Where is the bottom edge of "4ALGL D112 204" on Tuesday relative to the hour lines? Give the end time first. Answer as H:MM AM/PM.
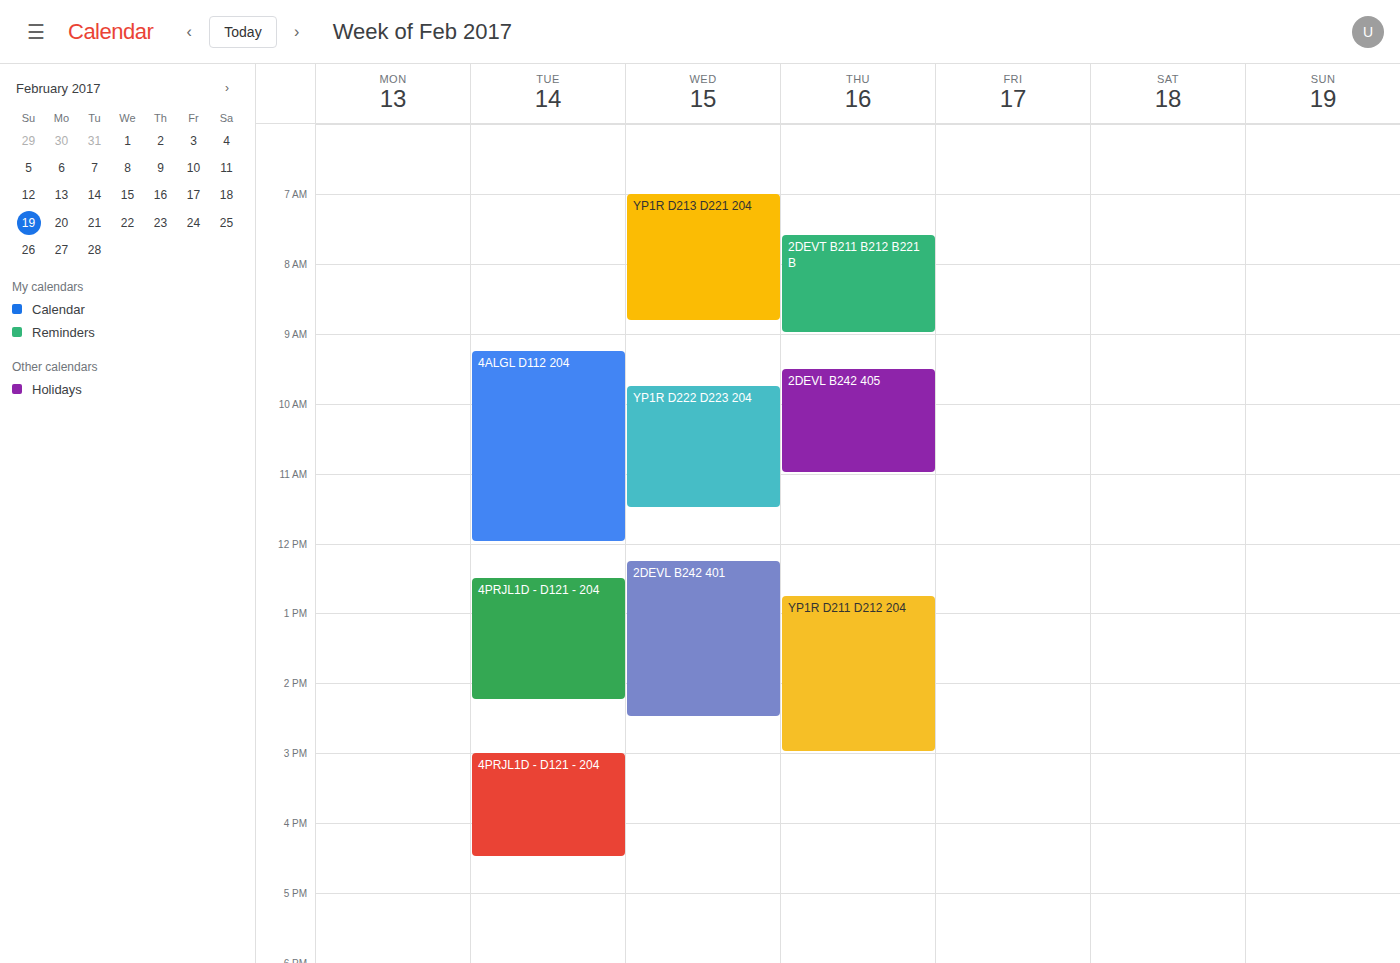
12:00 PM -- exactly on the 12 PM line.